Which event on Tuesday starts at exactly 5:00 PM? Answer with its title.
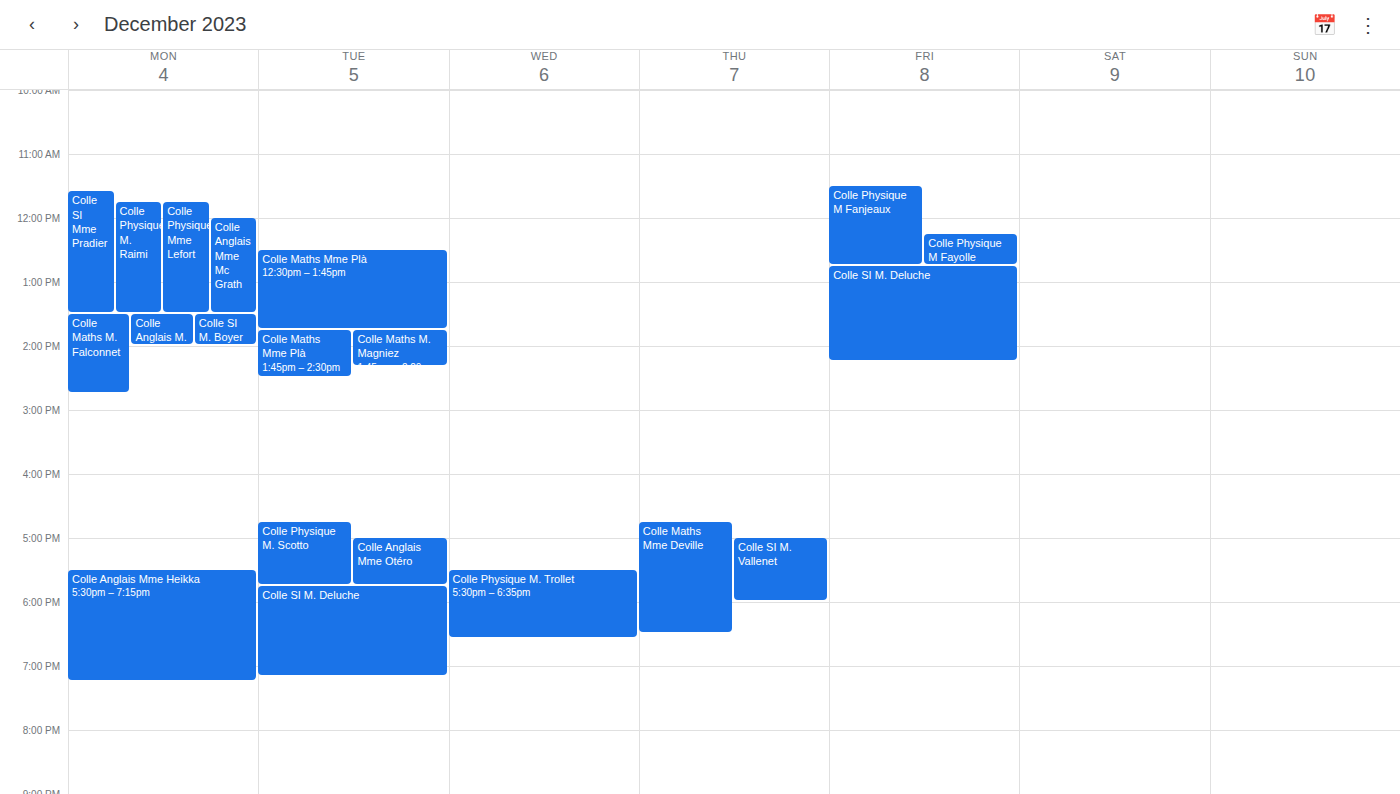
"Colle Anglais Mme Otéro"